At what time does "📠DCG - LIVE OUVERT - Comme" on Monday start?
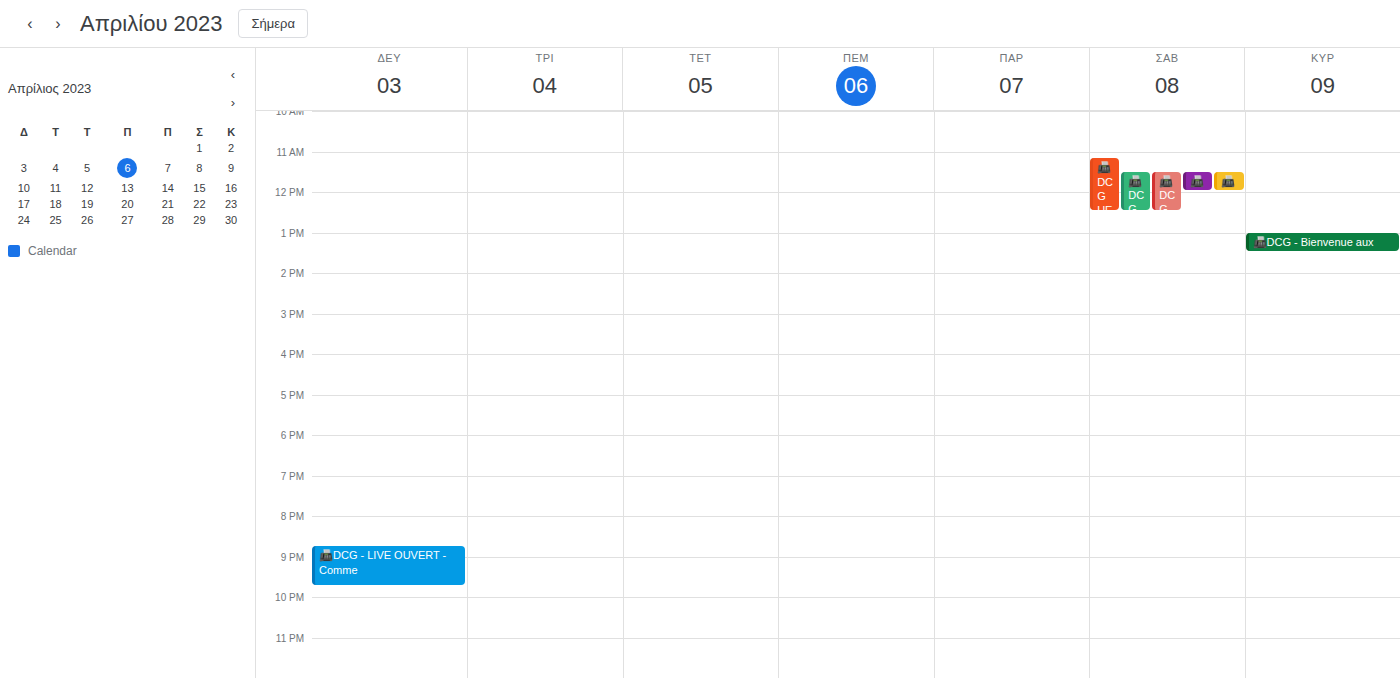
8:45 PM